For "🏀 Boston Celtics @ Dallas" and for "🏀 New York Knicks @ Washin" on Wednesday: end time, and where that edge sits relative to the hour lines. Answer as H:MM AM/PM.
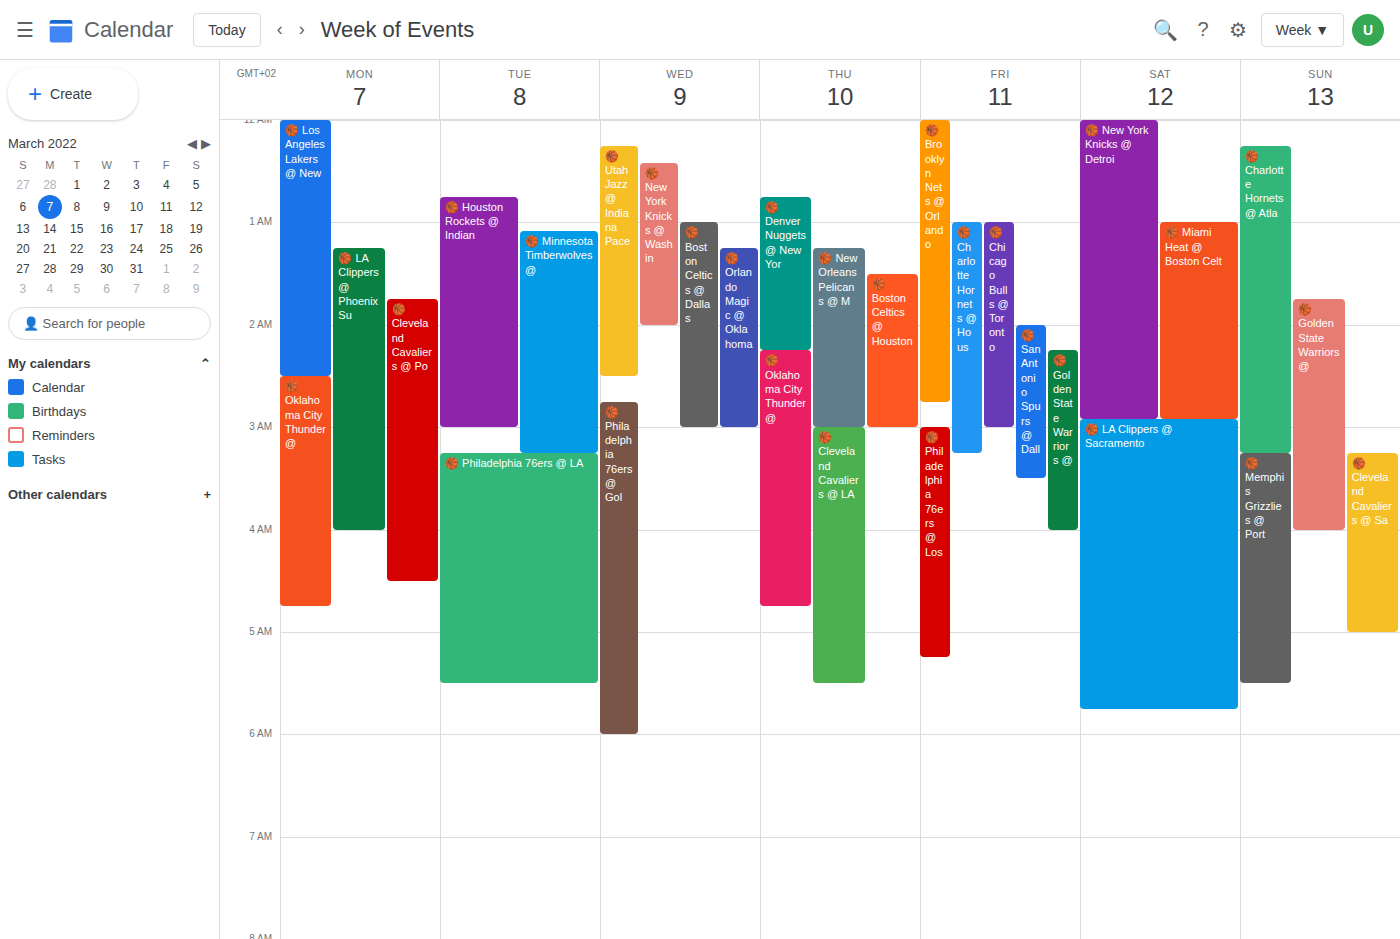
"🏀 Boston Celtics @ Dallas": 3:00 AM, exactly on the 3 AM line. "🏀 New York Knicks @ Washin": 2:00 AM, exactly on the 2 AM line.